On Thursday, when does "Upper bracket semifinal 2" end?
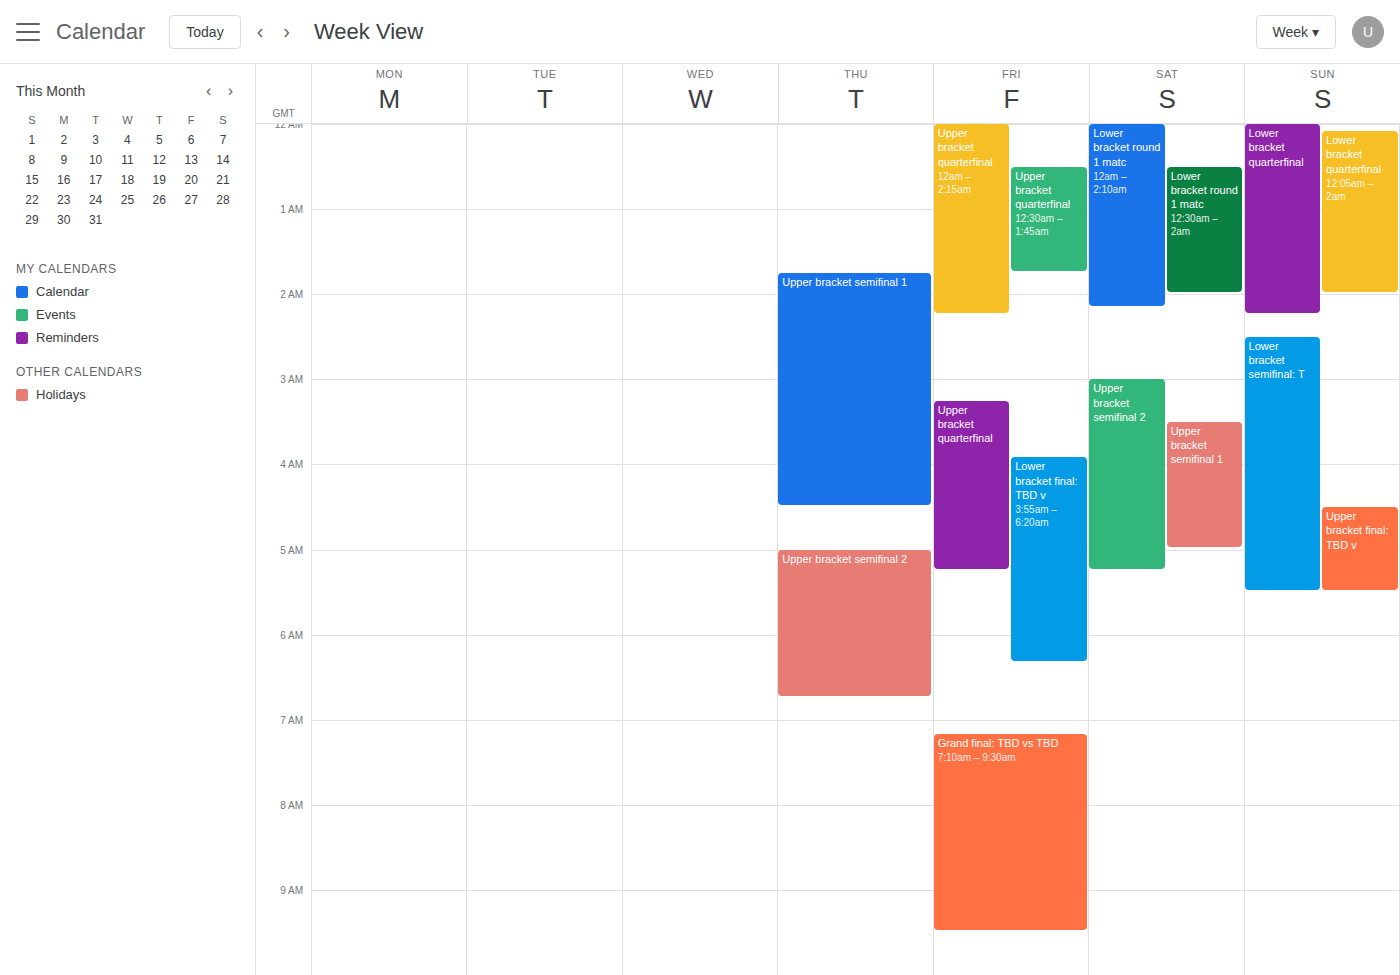
6:45 AM